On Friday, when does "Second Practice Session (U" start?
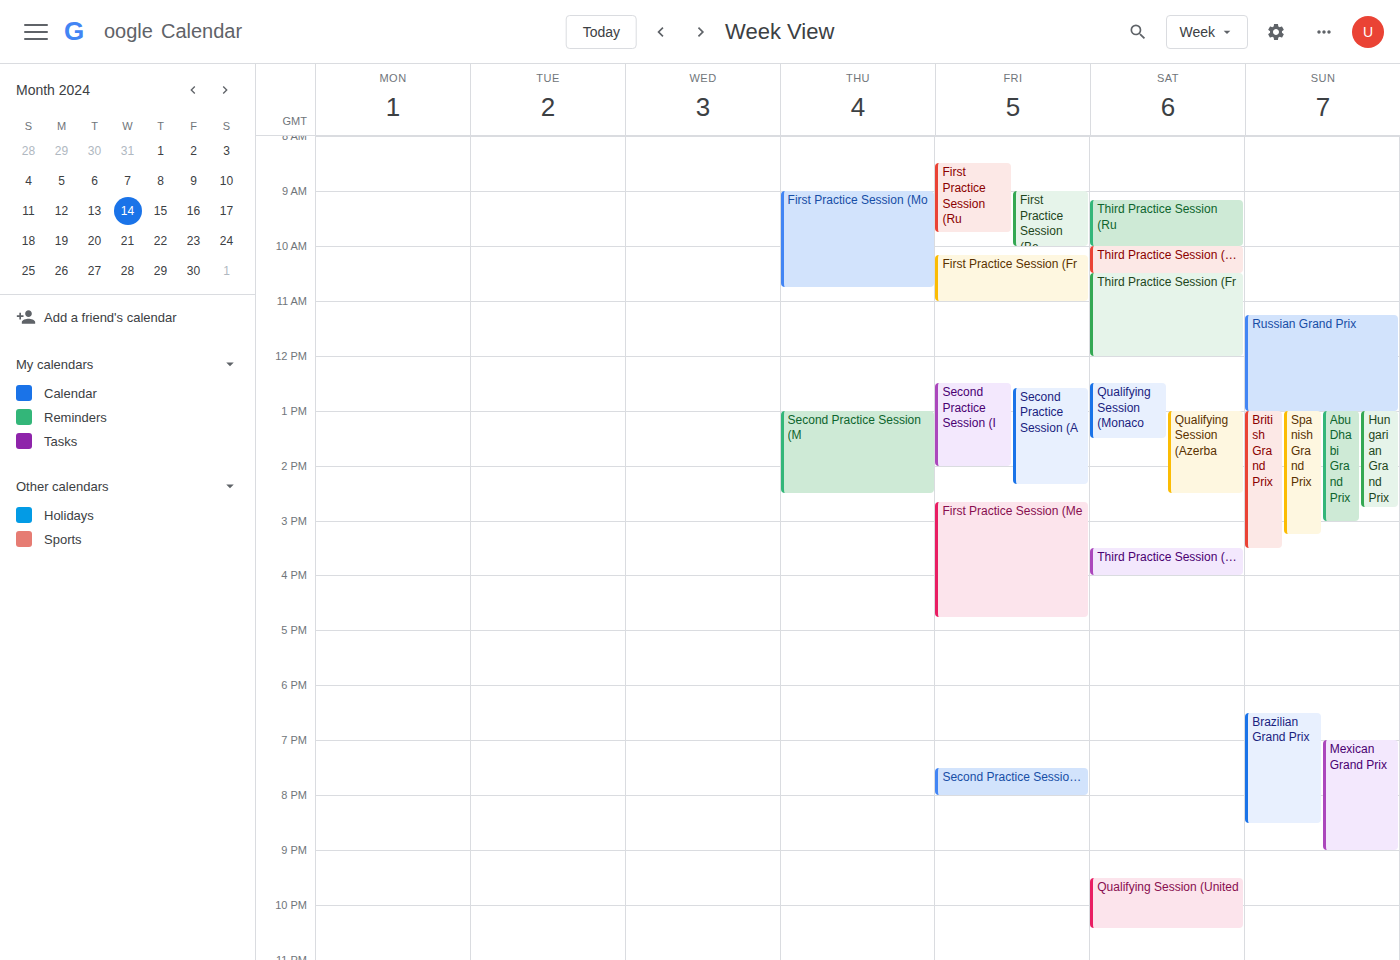
19:30